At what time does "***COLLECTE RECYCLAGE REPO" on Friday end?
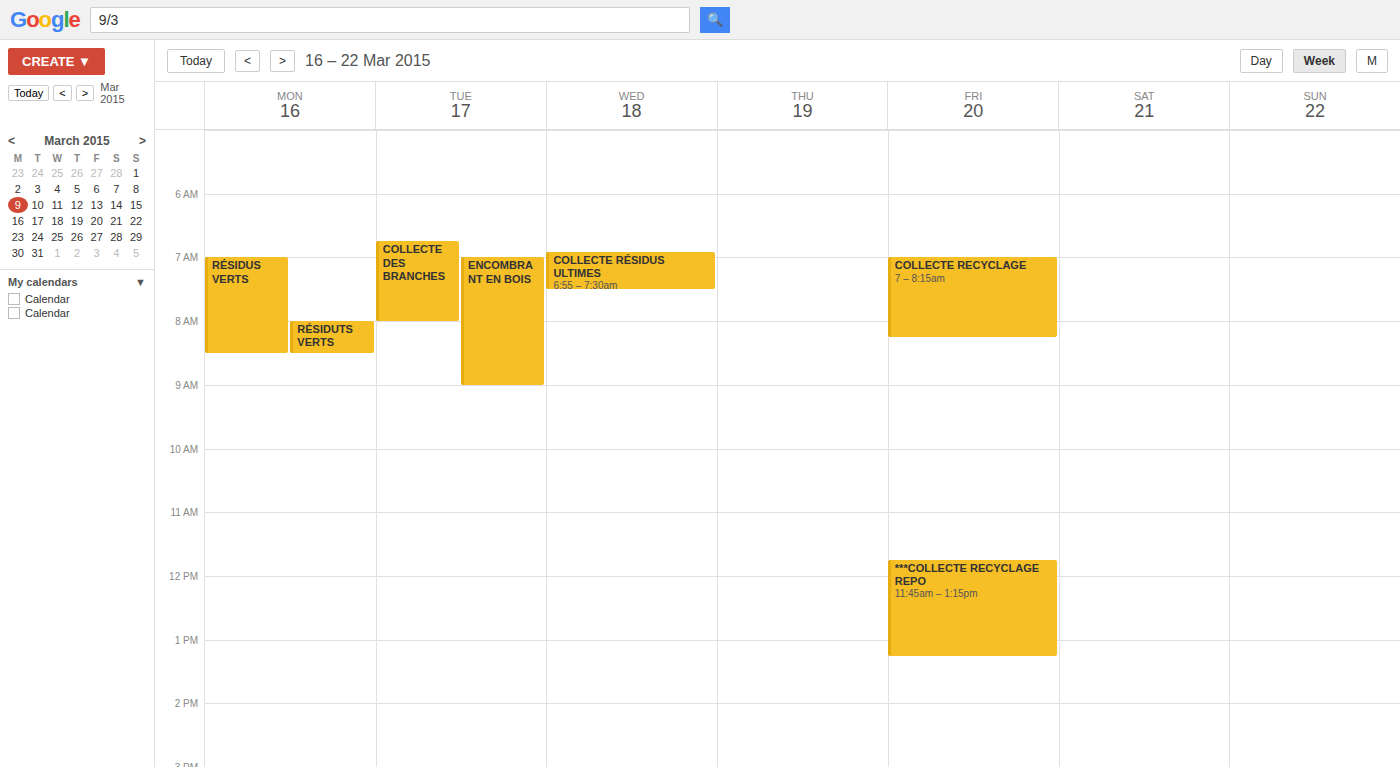
13:15